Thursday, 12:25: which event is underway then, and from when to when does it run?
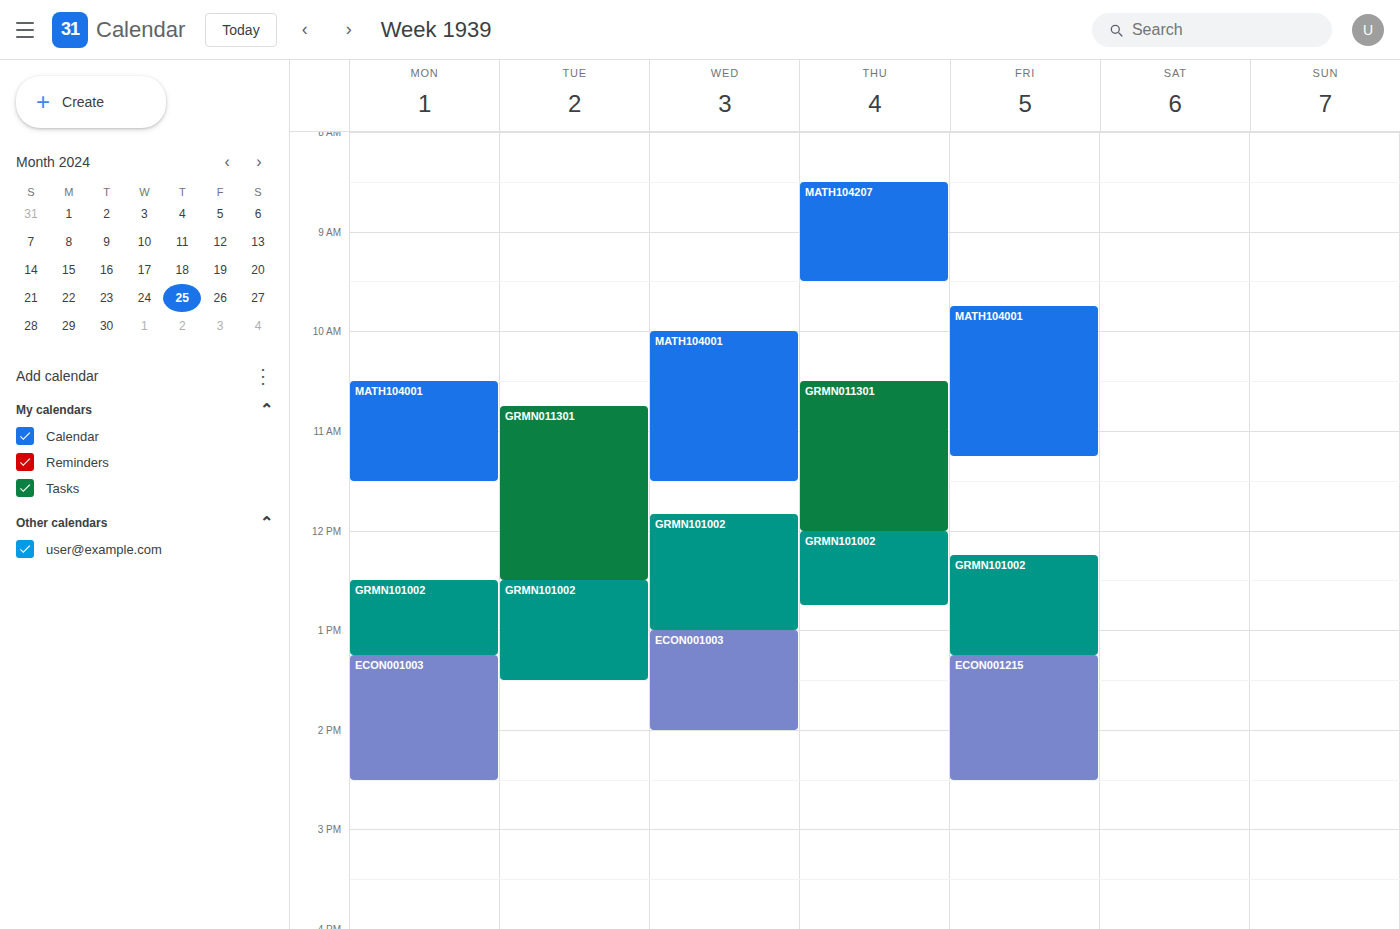
"GRMN101002", 12:00 to 12:45